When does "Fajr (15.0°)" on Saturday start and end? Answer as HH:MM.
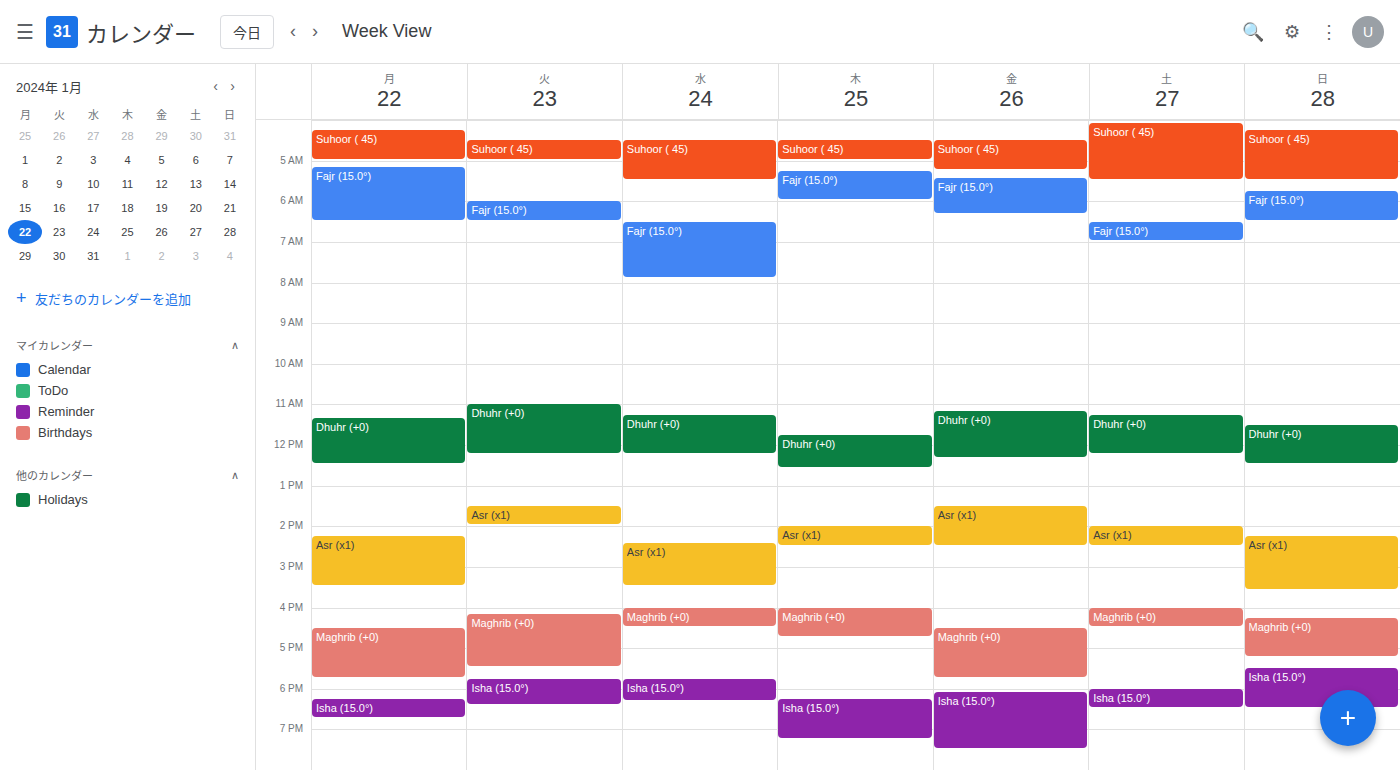
06:30 to 07:00